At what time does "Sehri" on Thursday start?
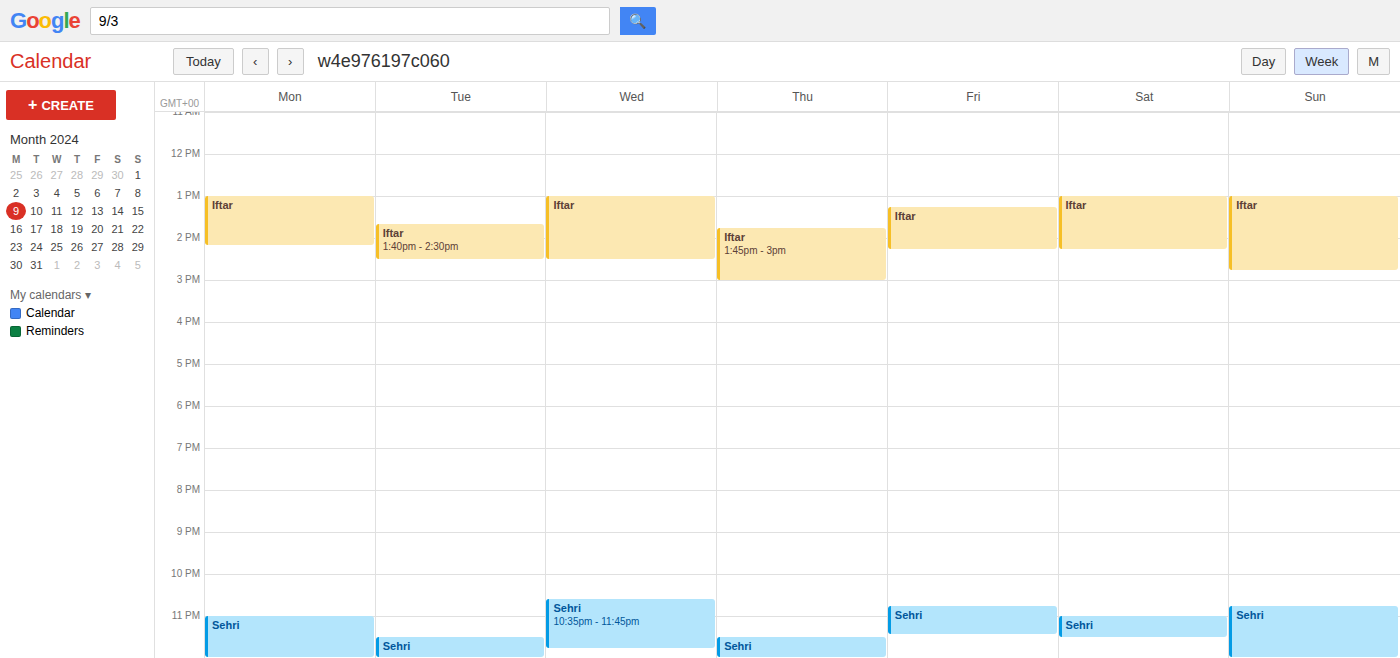
11:30 PM